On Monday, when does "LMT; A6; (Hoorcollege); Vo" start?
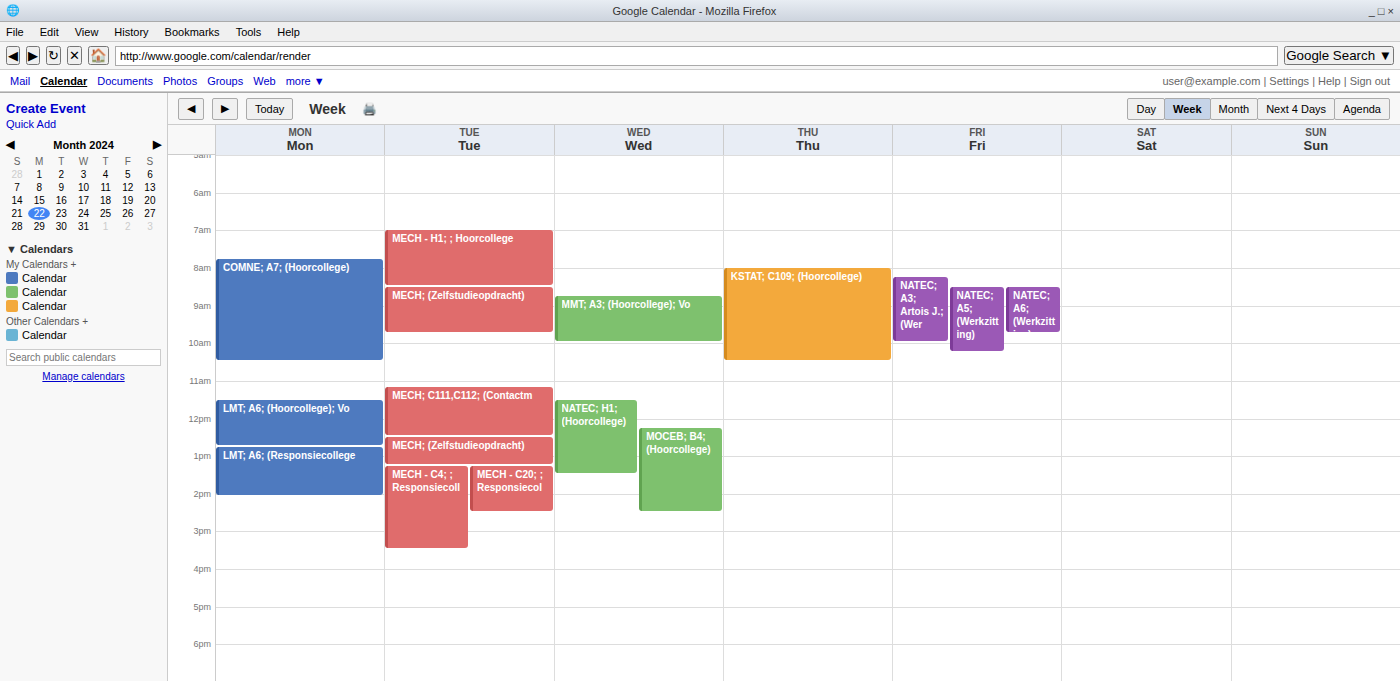
11:30 AM